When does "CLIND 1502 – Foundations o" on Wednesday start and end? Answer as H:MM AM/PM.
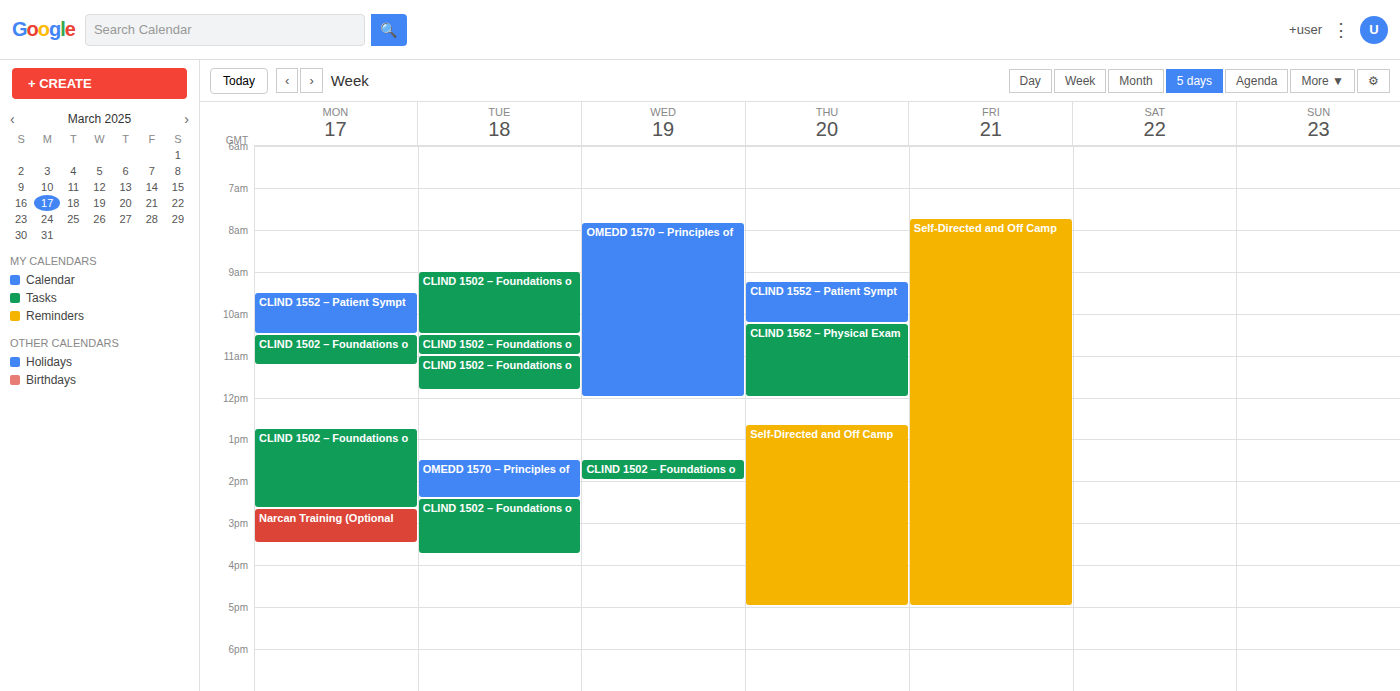
1:30 PM to 2:00 PM